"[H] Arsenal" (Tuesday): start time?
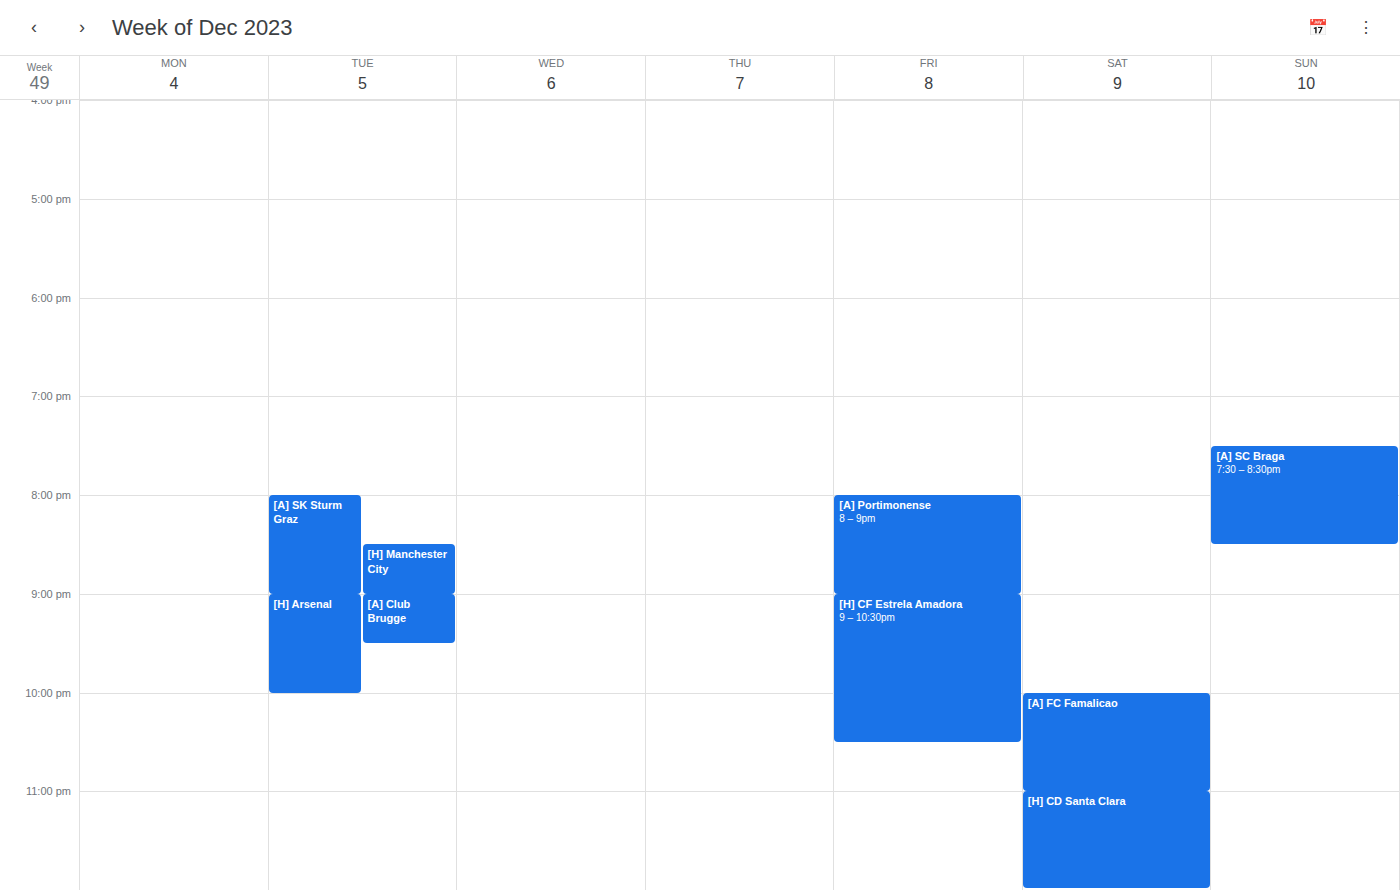
9:00 PM